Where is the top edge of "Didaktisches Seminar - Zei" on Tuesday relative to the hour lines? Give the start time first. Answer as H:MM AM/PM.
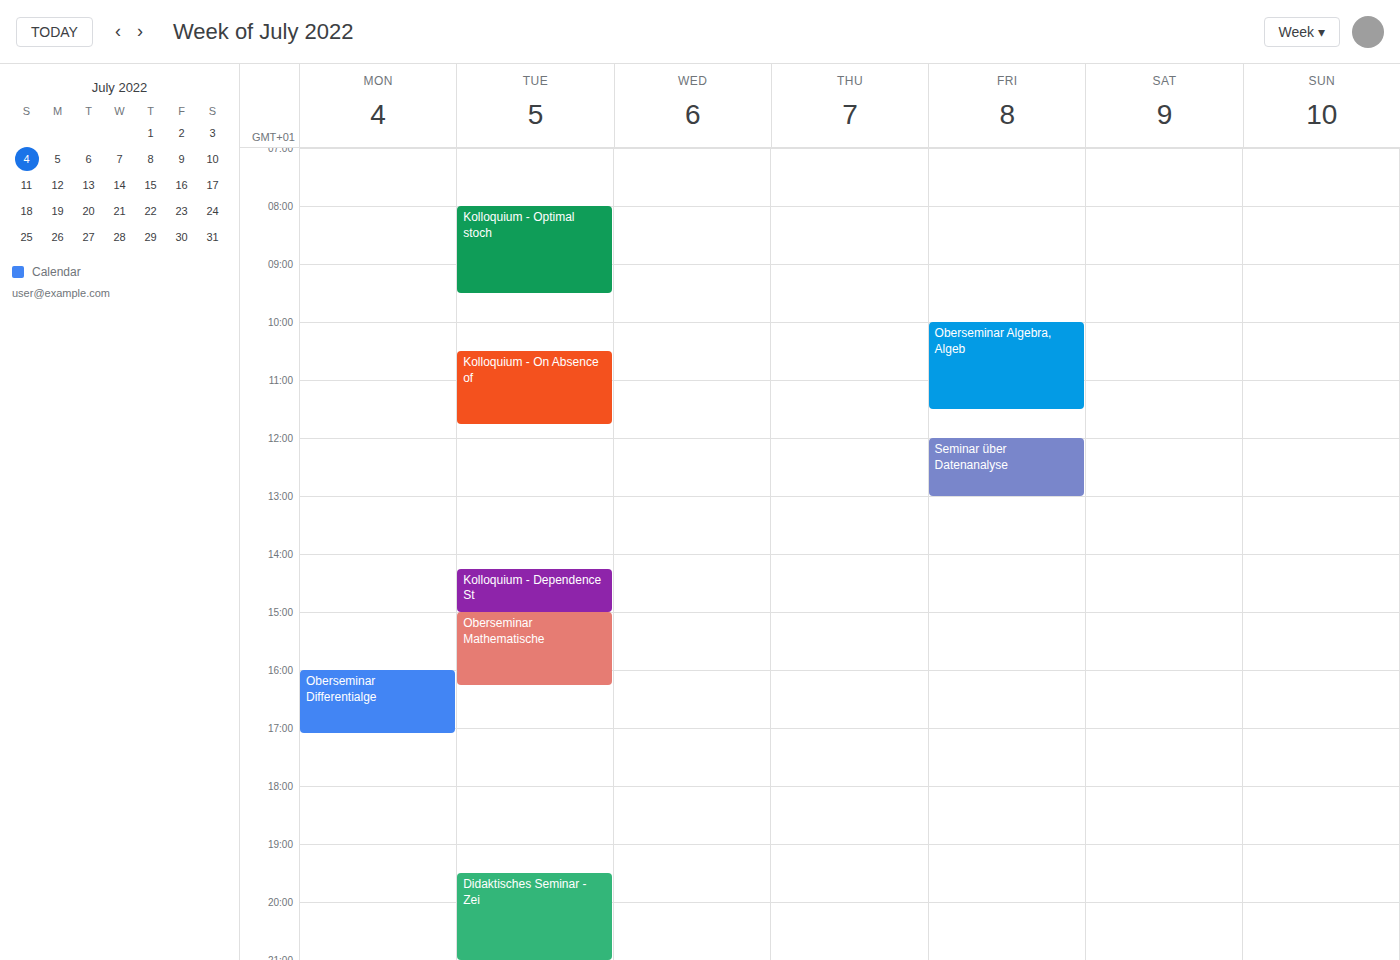
7:30 PM -- halfway between the 7 PM and 8 PM lines.